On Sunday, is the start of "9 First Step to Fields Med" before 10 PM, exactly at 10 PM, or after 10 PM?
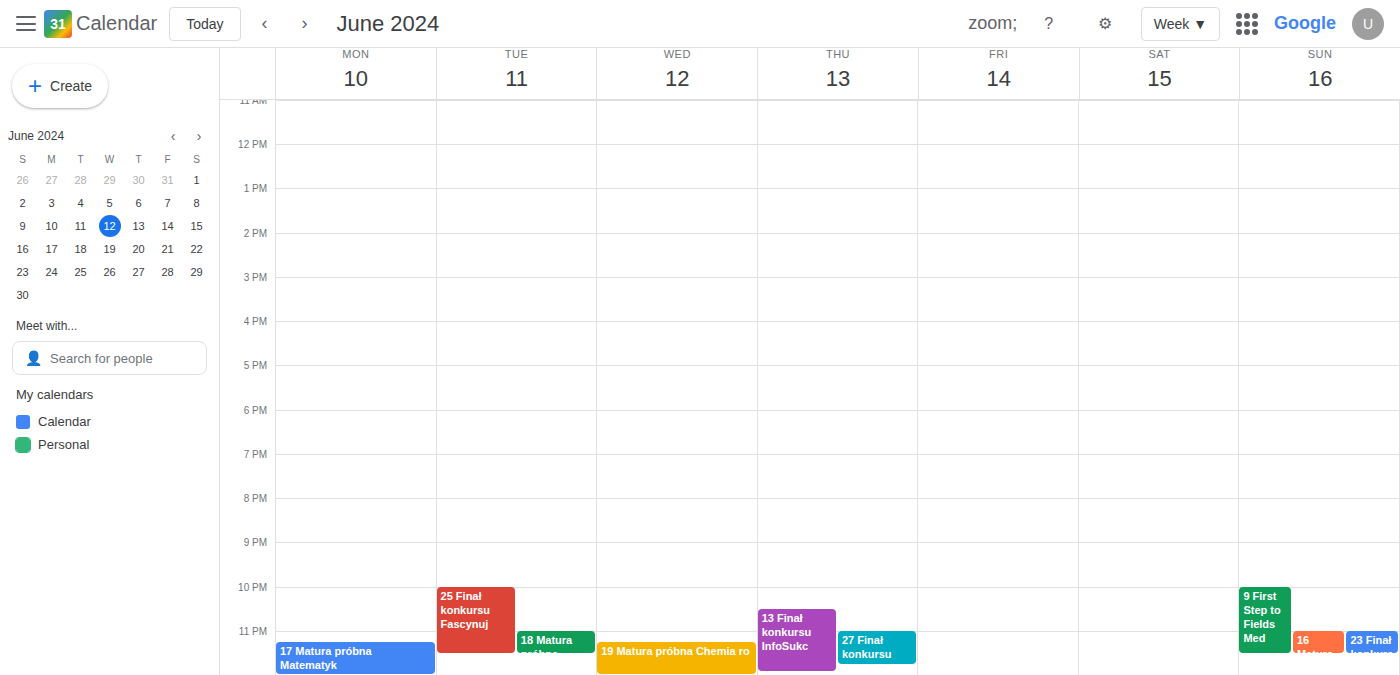
10:00 PM -- exactly at 10 PM, on the 10 PM line.